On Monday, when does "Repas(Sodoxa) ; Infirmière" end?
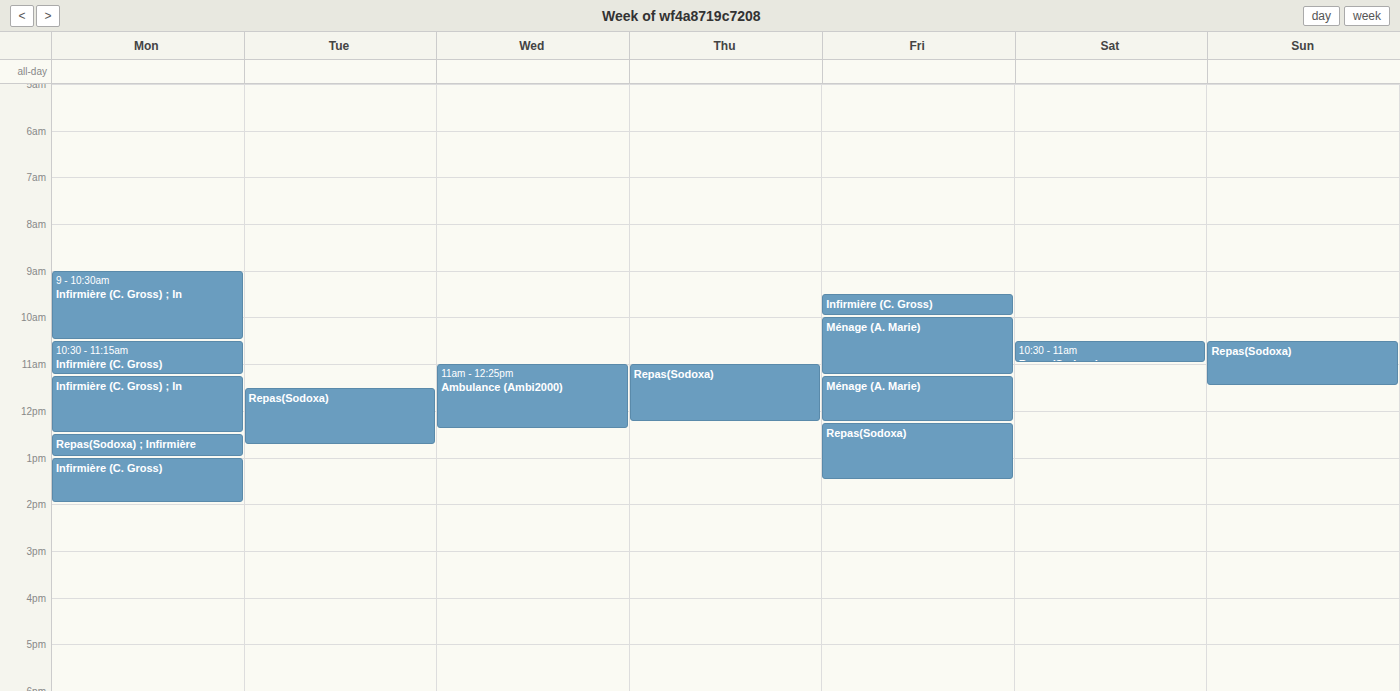
13:00